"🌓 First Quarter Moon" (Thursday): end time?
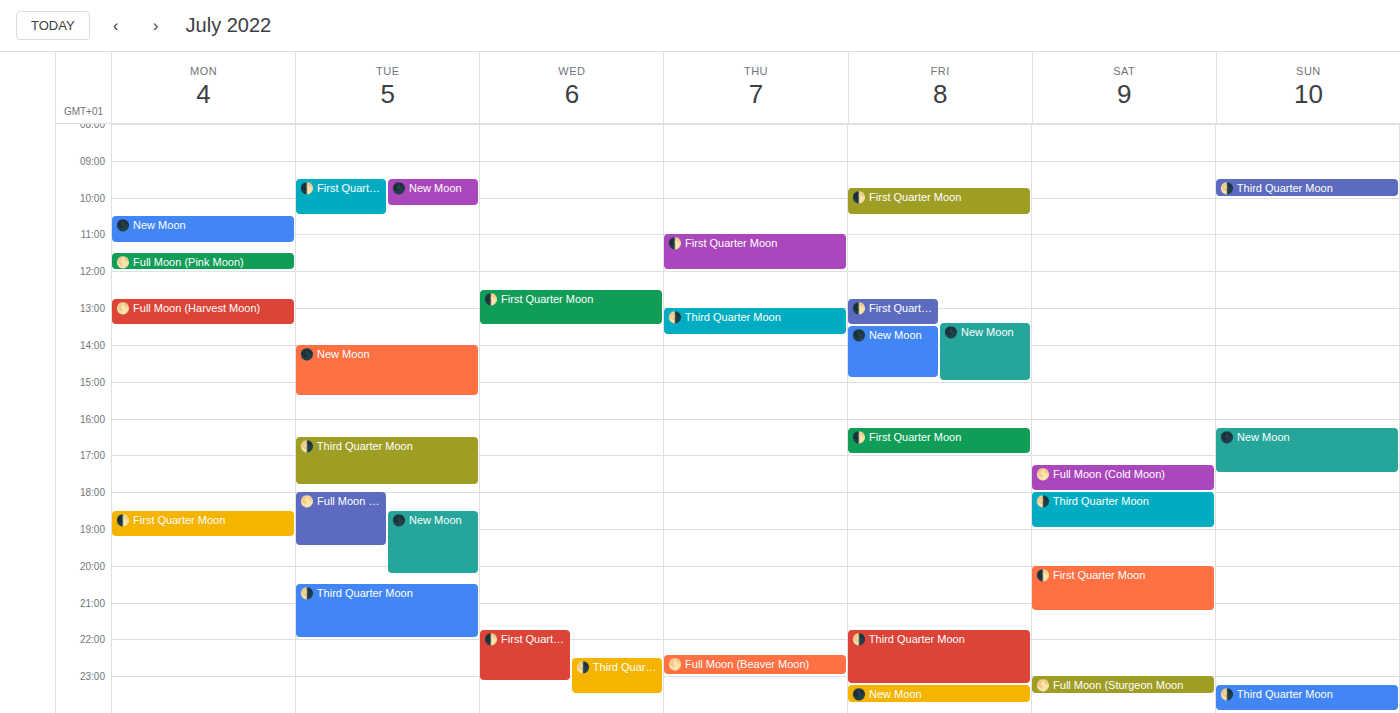
12:00